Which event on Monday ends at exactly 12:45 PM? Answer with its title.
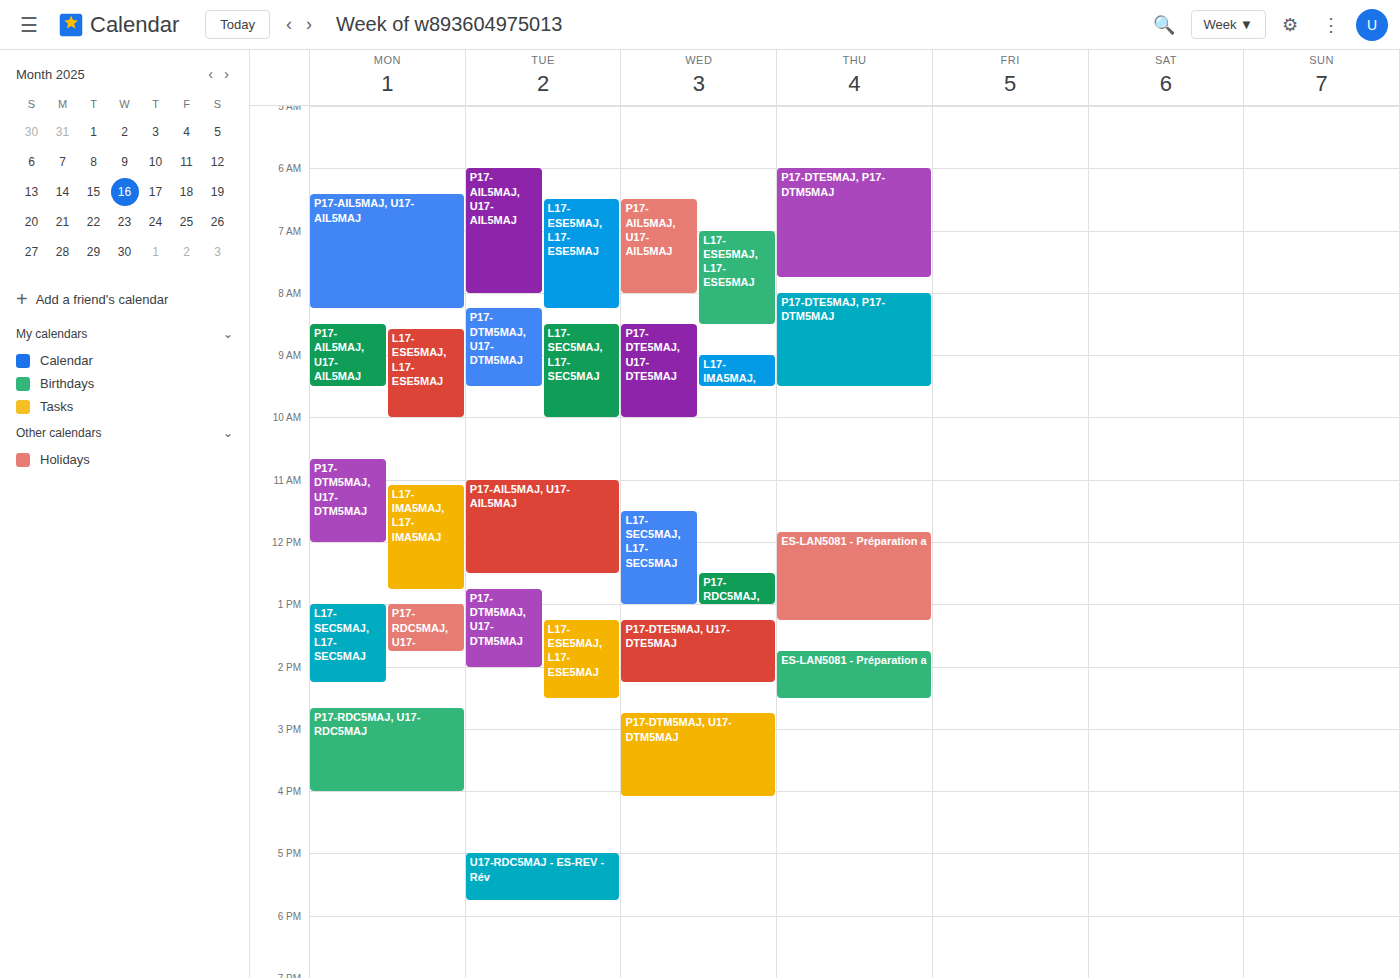
"L17-IMA5MAJ, L17-IMA5MAJ"